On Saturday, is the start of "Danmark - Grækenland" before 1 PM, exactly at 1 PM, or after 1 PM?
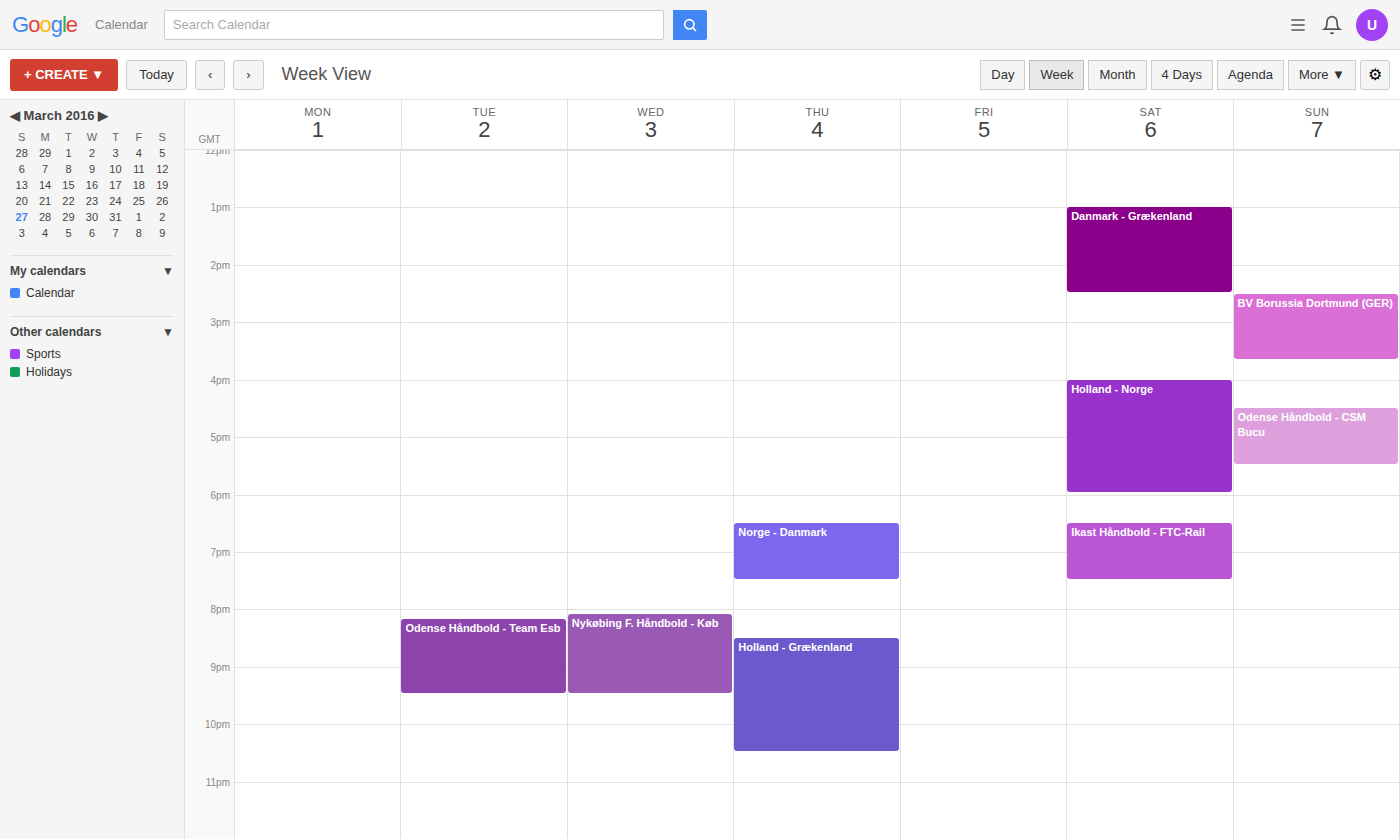
1:00 PM -- exactly at 1 PM, on the 1 PM line.